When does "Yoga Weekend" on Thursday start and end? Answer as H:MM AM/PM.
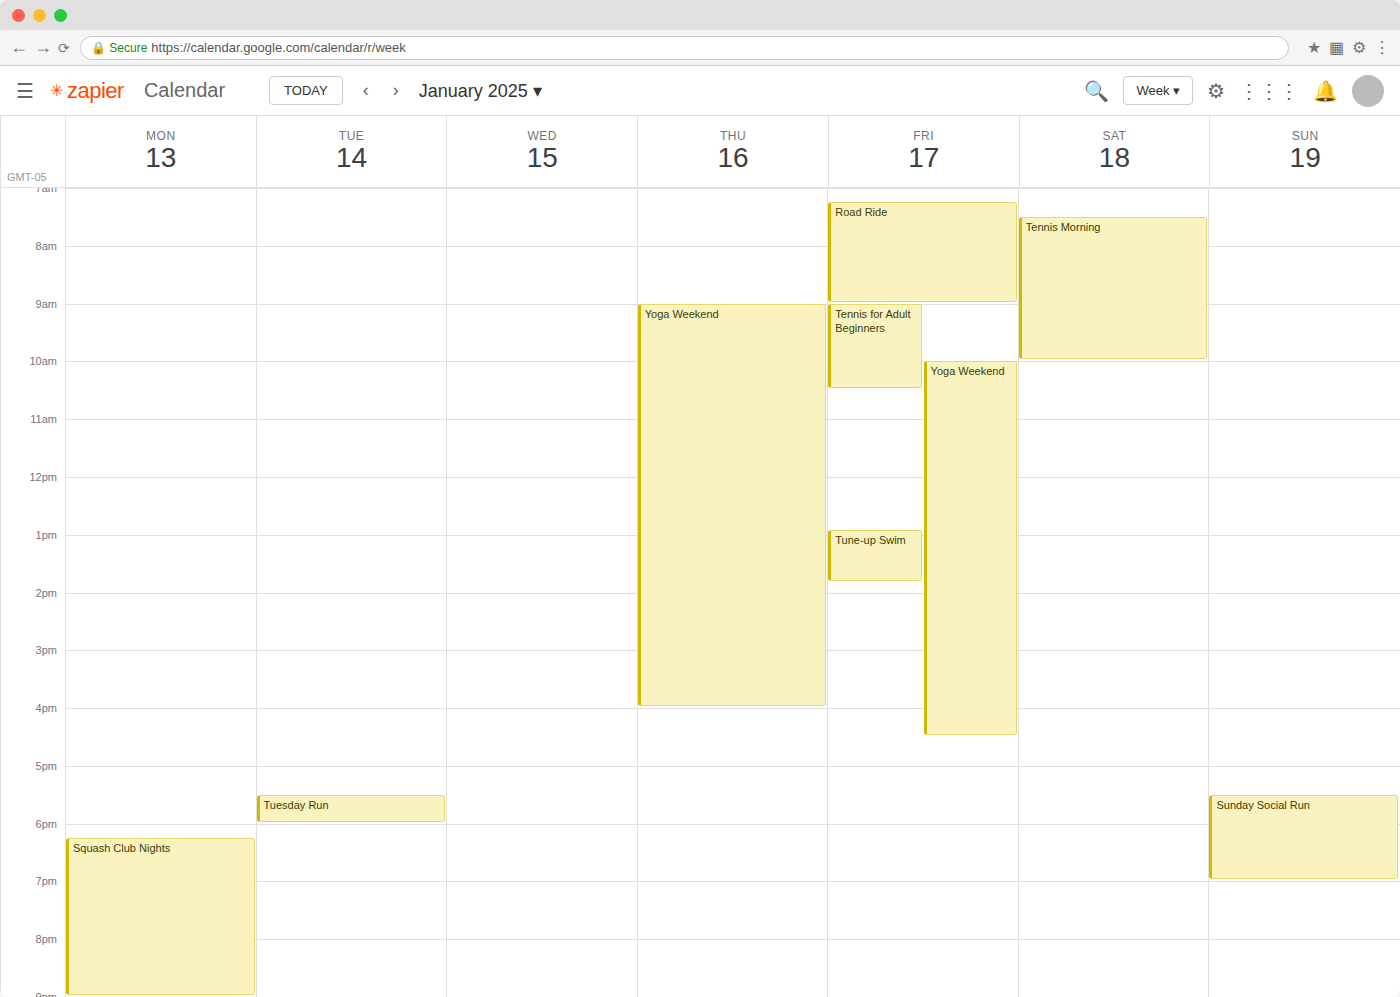
9:00 AM to 4:00 PM